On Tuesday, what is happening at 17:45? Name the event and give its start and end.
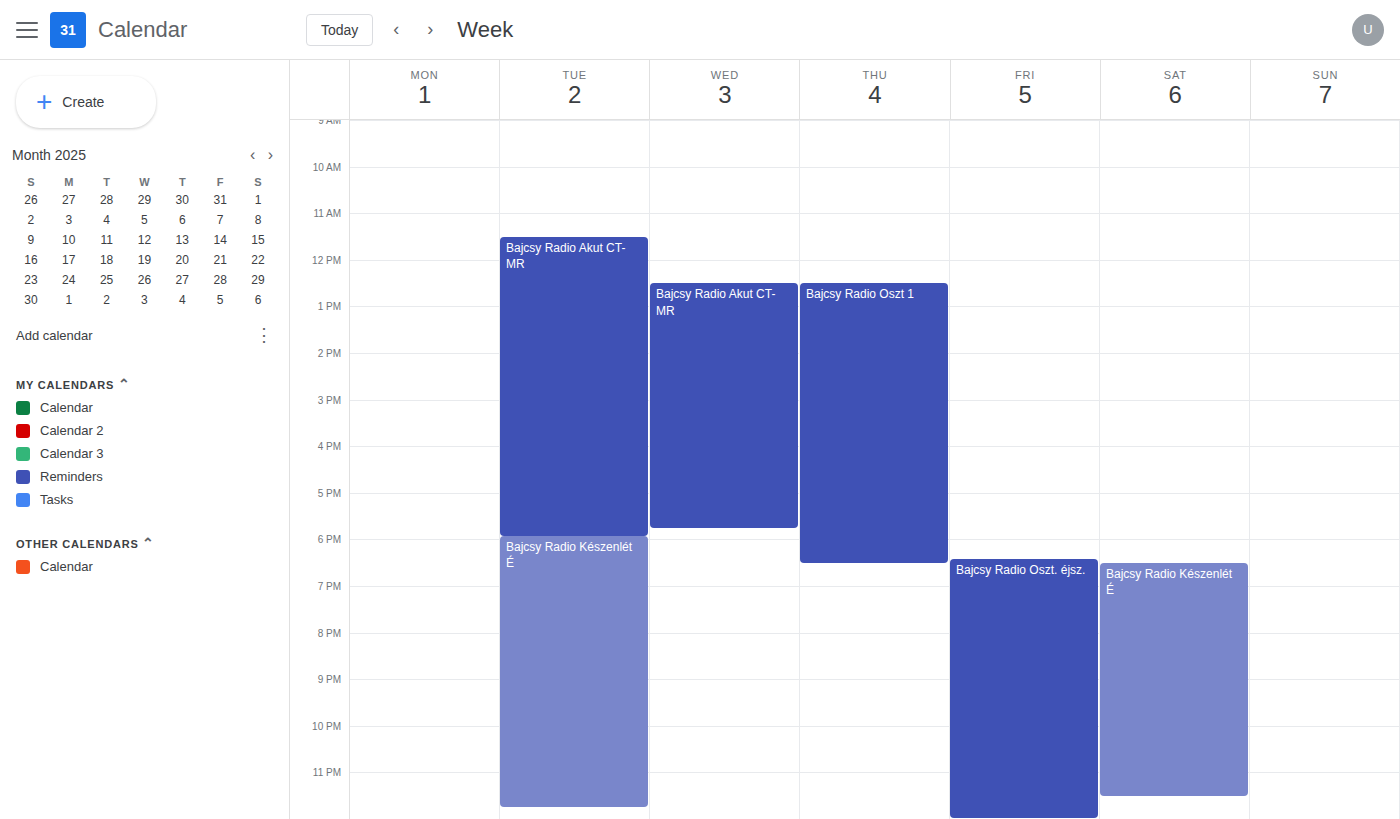
"Bajcsy Radio Akut CT-MR", 11:30 to 17:55